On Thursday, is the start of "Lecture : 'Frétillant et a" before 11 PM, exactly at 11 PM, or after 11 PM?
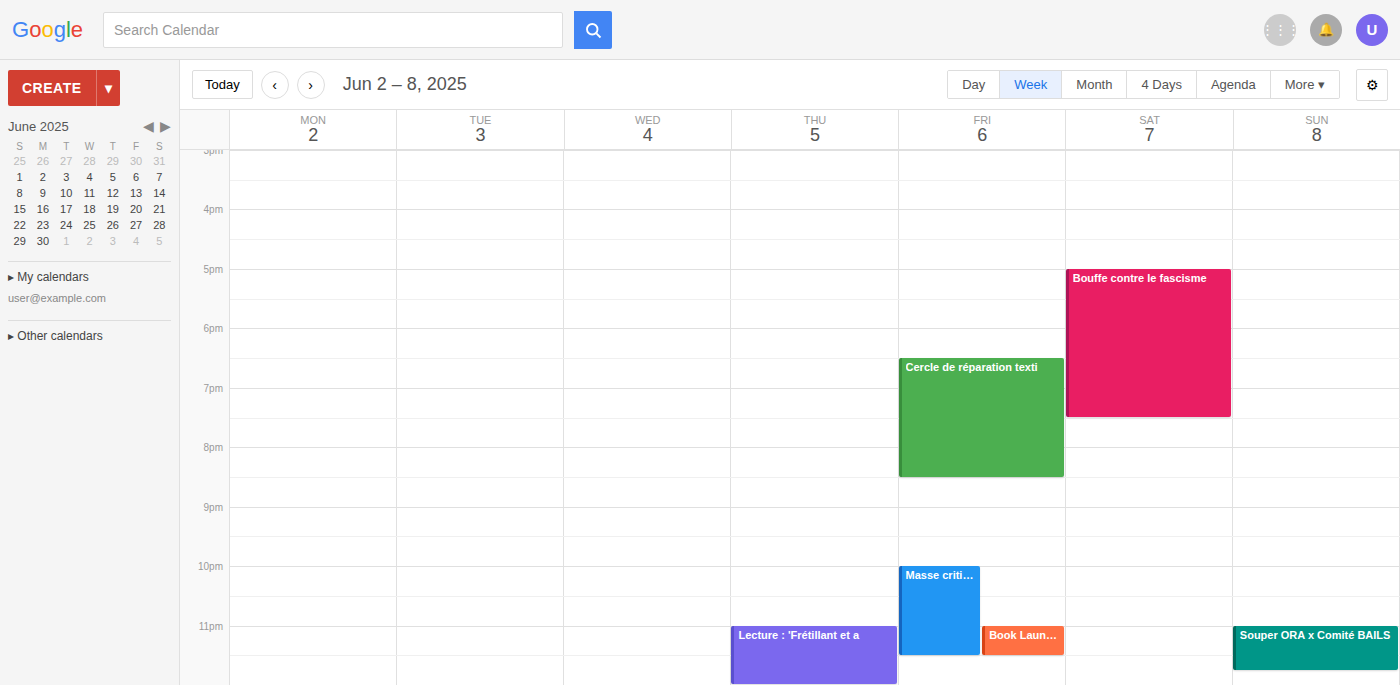
11:00 PM -- exactly at 11 PM, on the 11 PM line.